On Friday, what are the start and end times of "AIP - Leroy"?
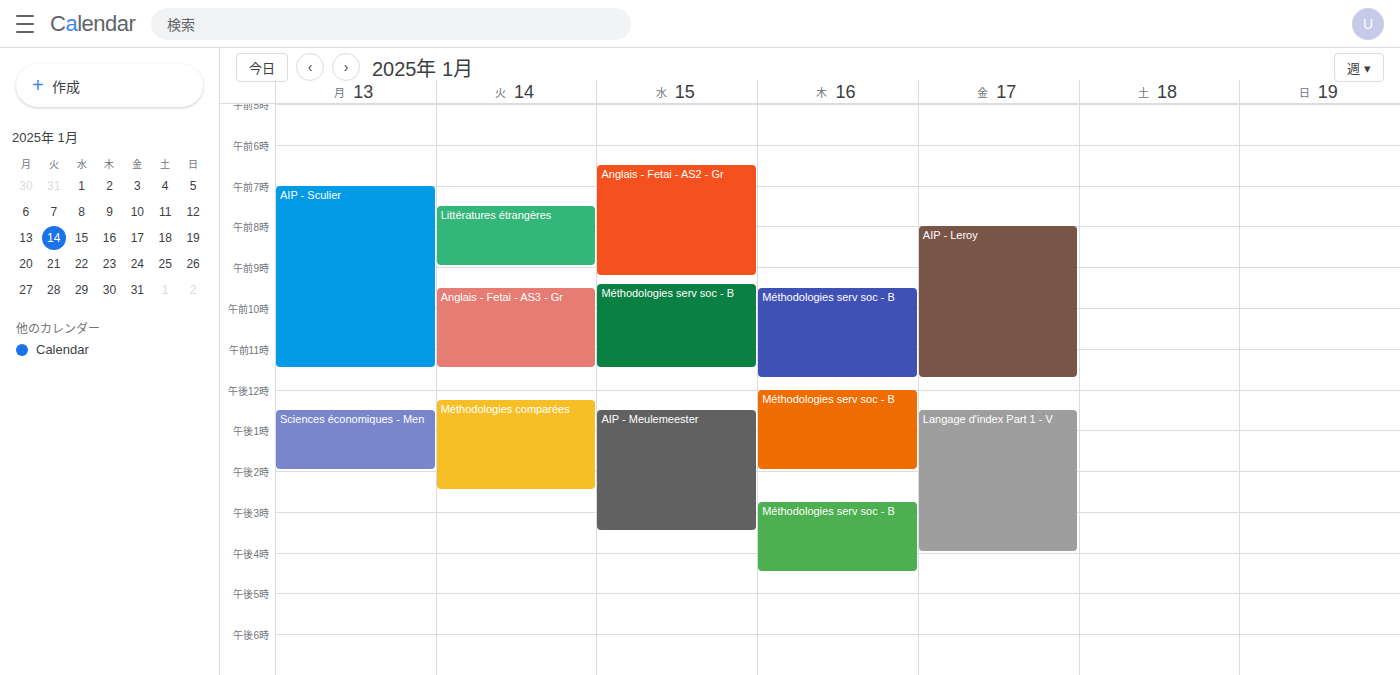
8:00 AM to 11:45 AM